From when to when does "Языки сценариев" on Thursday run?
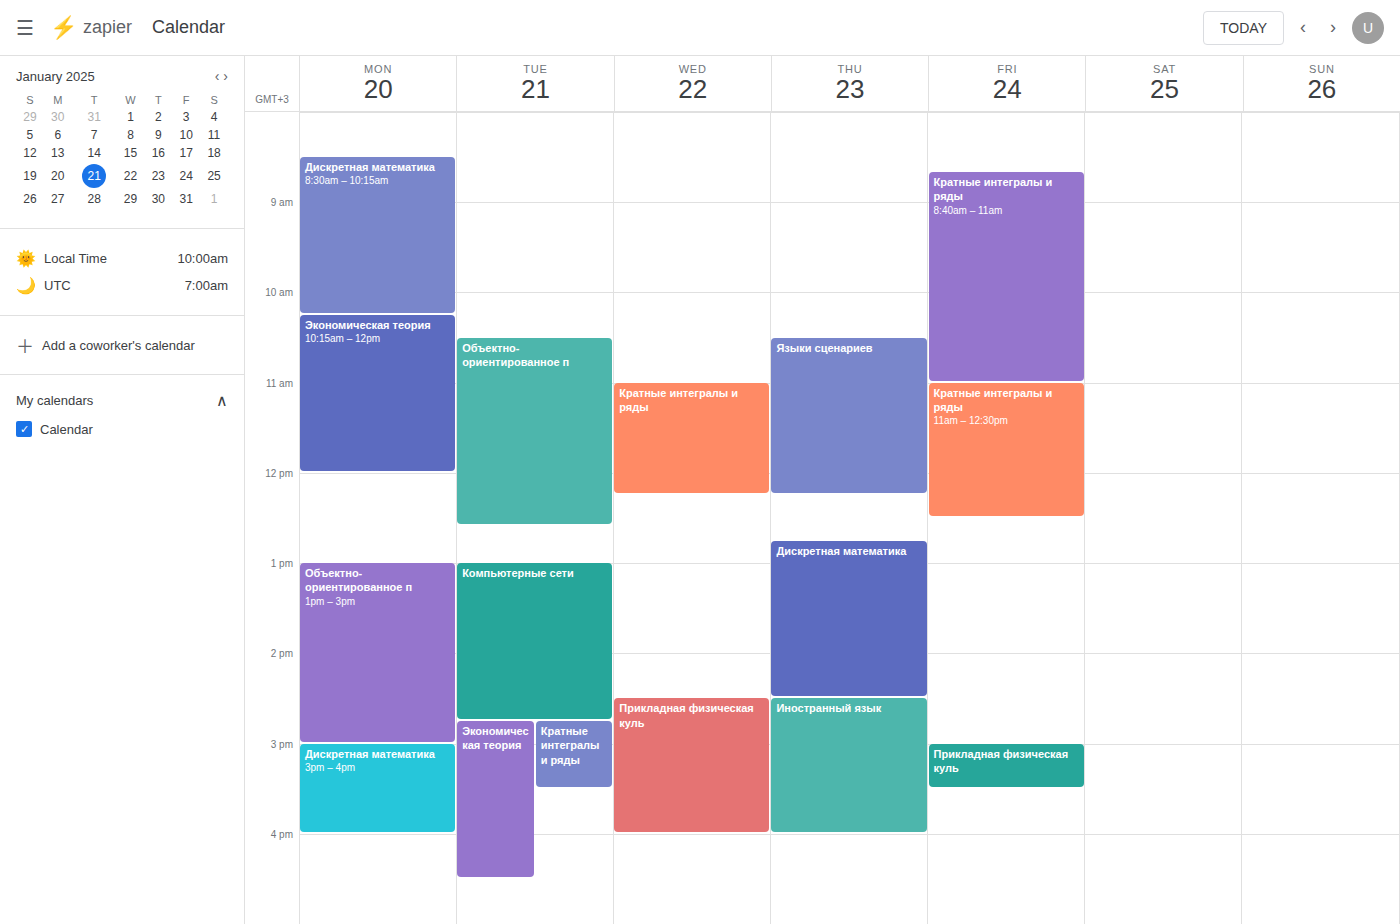
10:30 AM to 12:15 PM